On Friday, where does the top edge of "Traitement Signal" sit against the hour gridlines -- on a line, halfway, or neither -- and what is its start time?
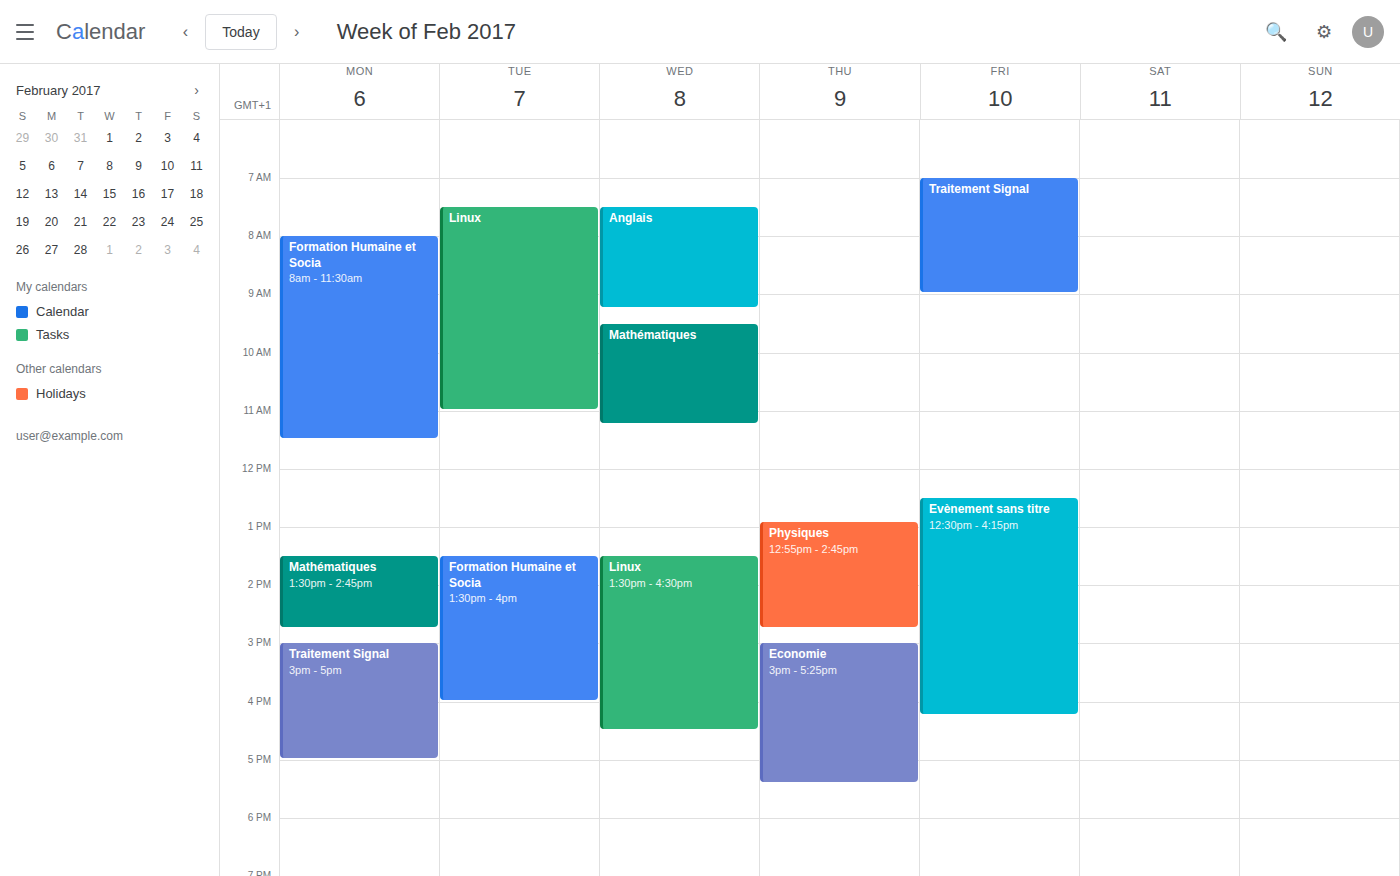
7:00 AM -- exactly on the 7 AM line.